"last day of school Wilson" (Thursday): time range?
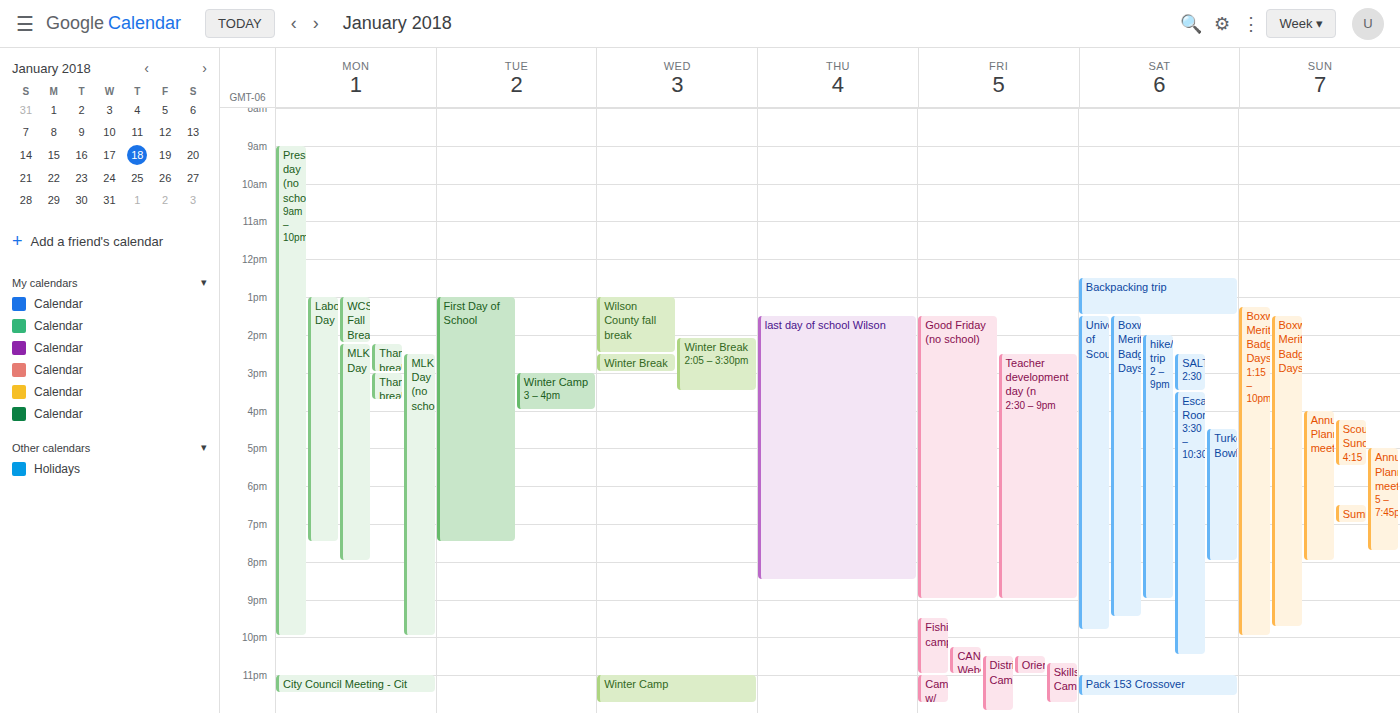
1:30 PM to 8:30 PM